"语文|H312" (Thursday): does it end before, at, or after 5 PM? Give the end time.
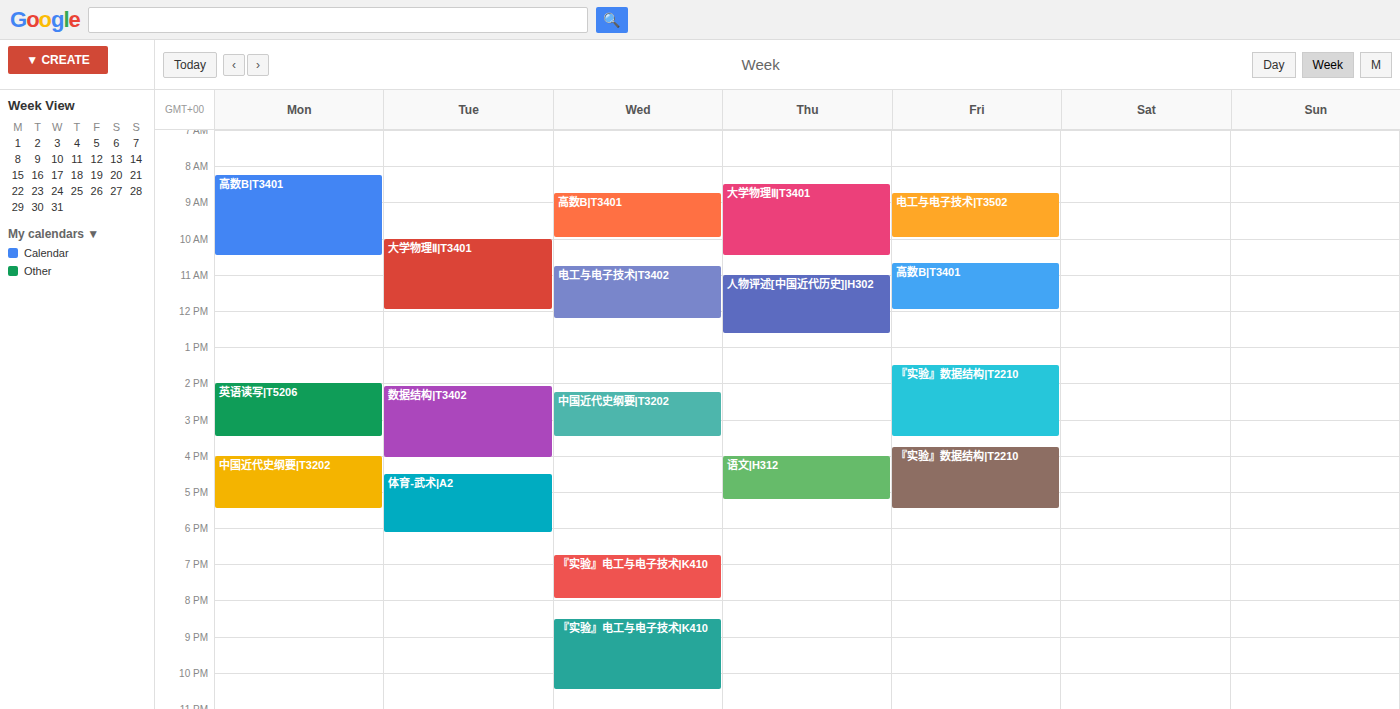
5:15 PM -- after 5 PM, 15 minutes below the 5 PM line.